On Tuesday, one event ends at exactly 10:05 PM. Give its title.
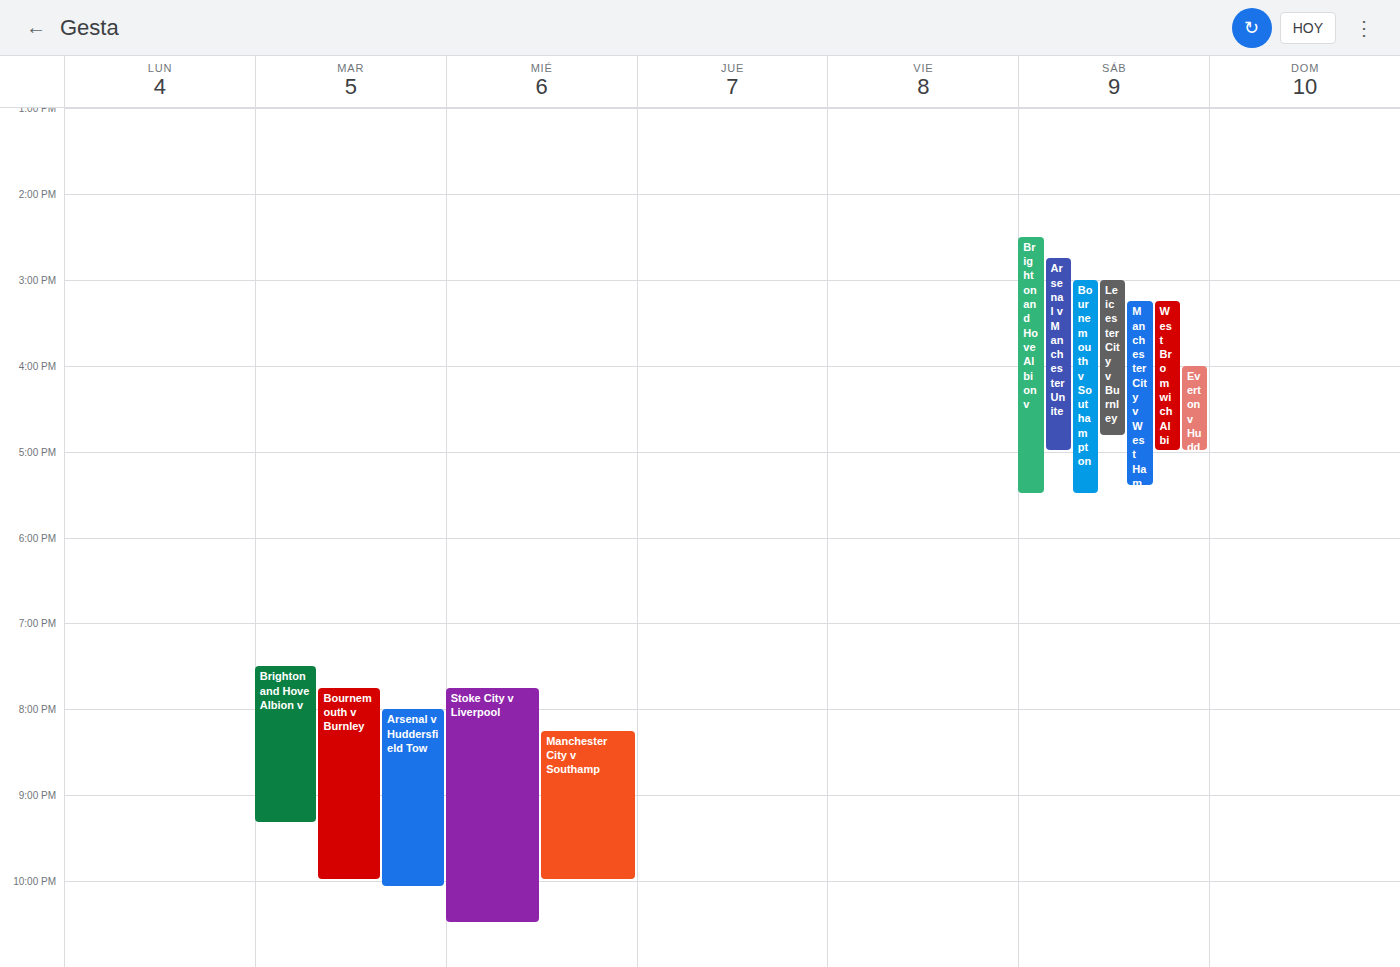
"Arsenal v Huddersfield Tow"